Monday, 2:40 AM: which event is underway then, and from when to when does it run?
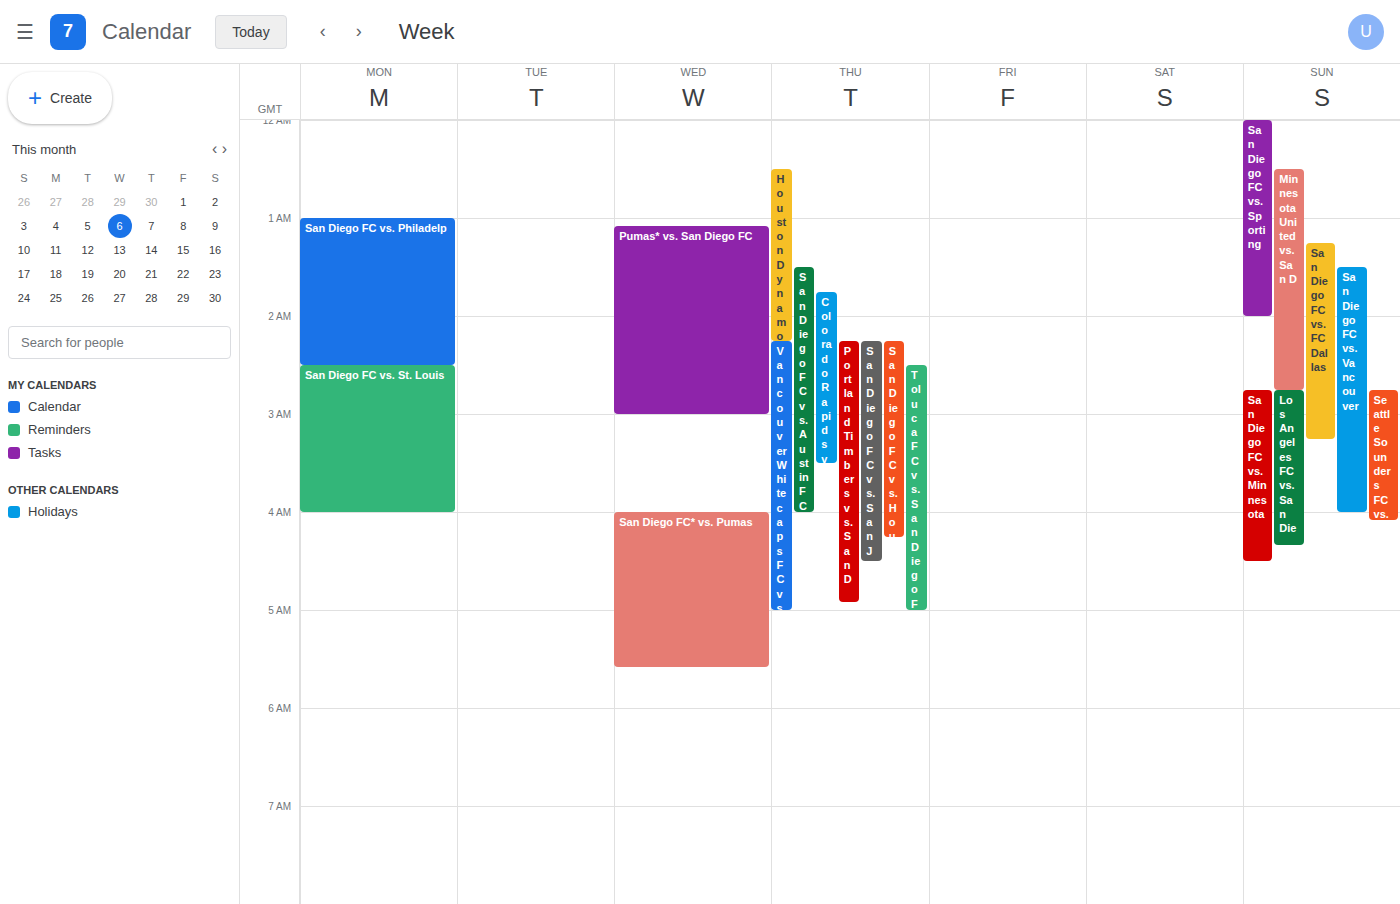
"San Diego FC vs. St. Louis", 2:30 AM to 4:00 AM